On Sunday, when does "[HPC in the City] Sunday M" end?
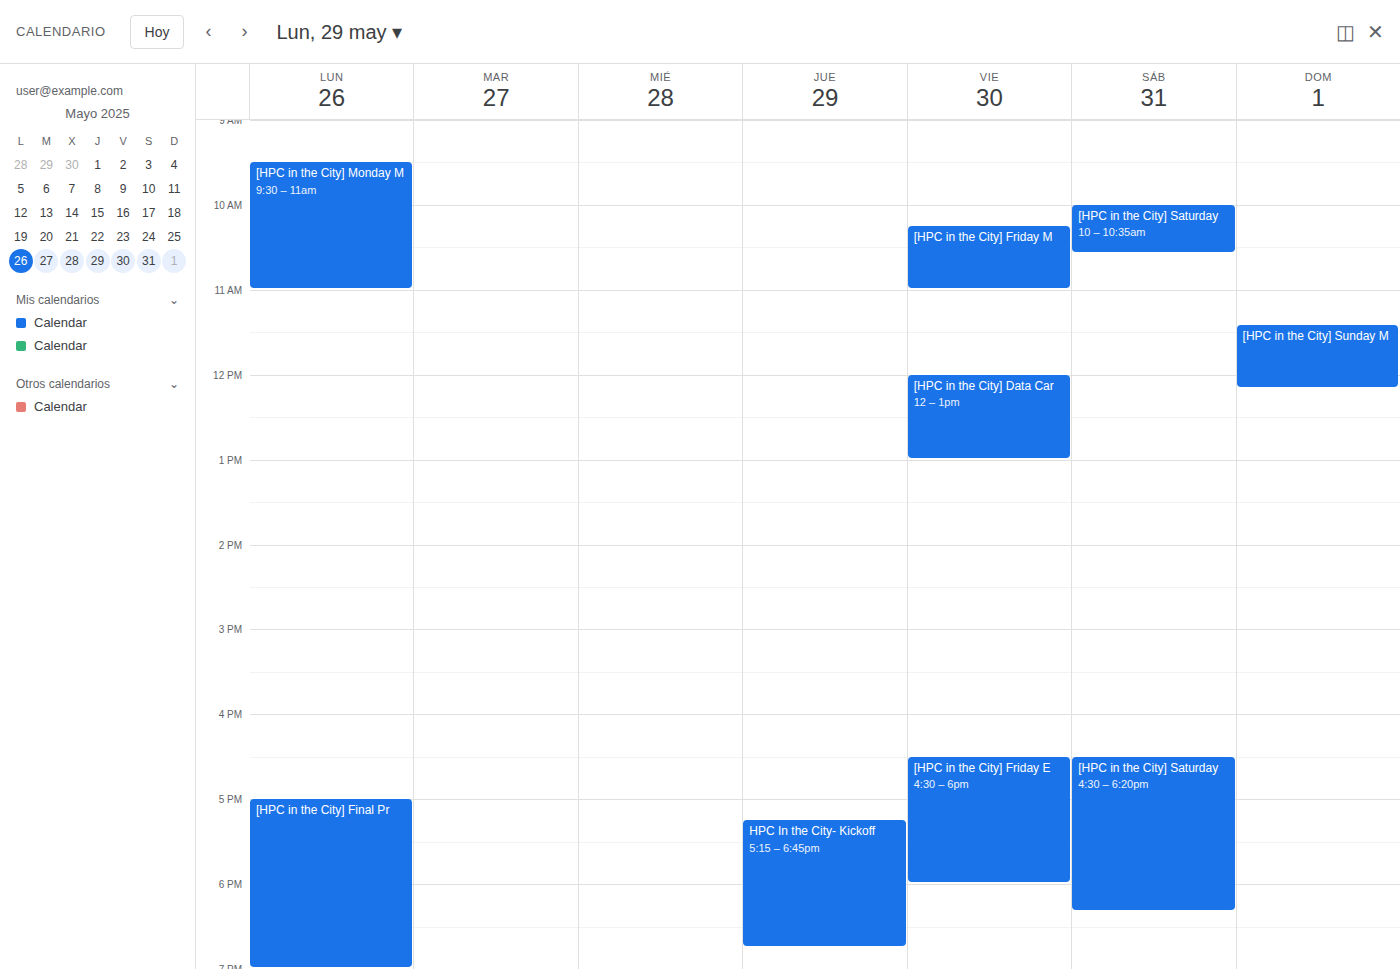
12:10 PM